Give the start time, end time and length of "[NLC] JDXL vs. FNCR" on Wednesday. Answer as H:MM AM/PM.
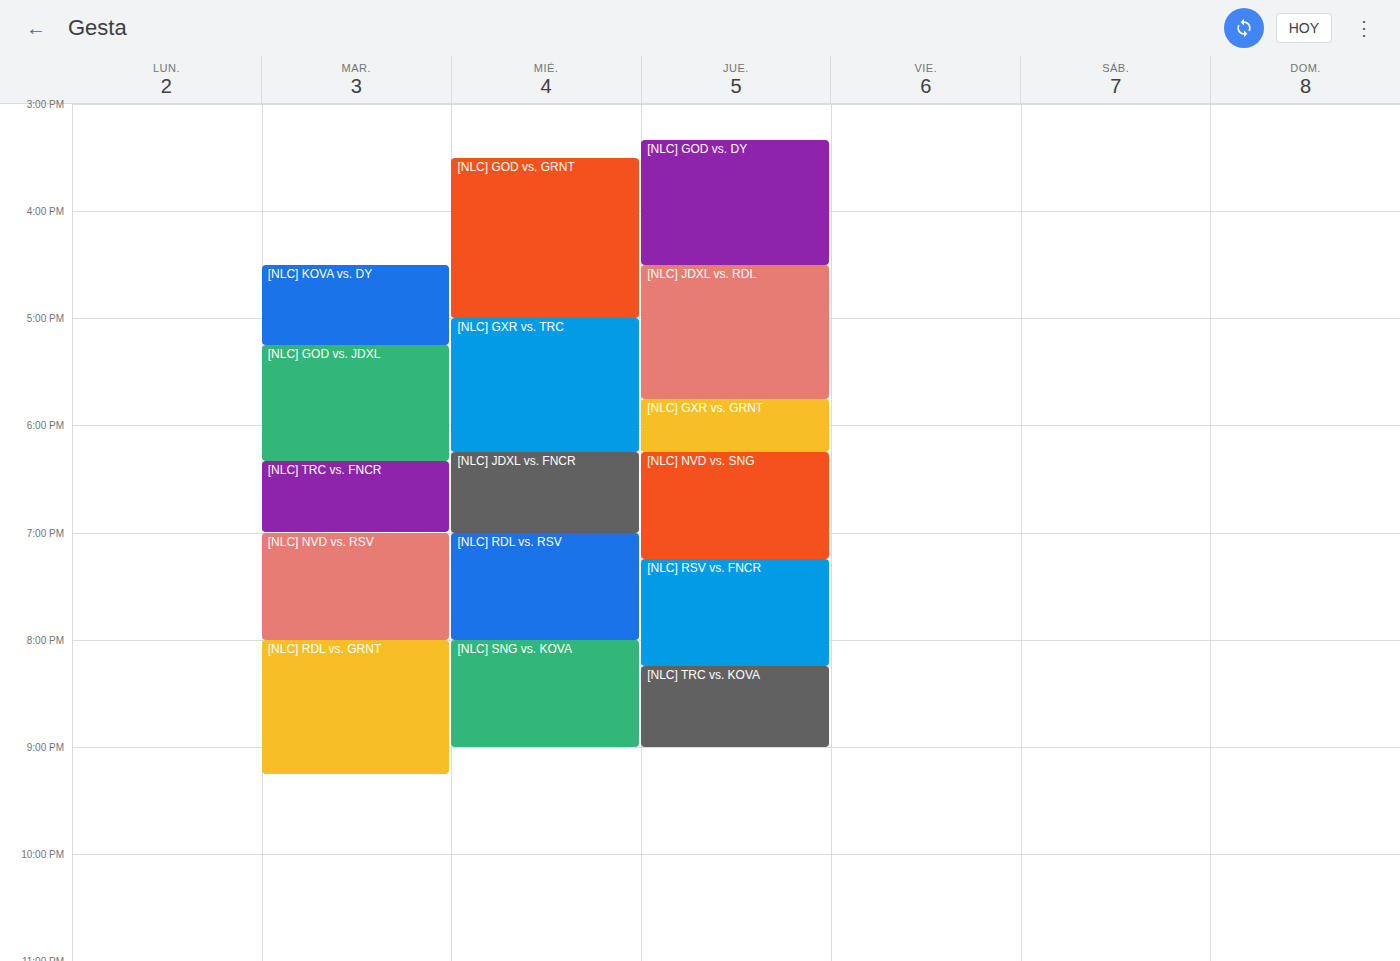
6:15 PM to 7:00 PM, 45 minutes